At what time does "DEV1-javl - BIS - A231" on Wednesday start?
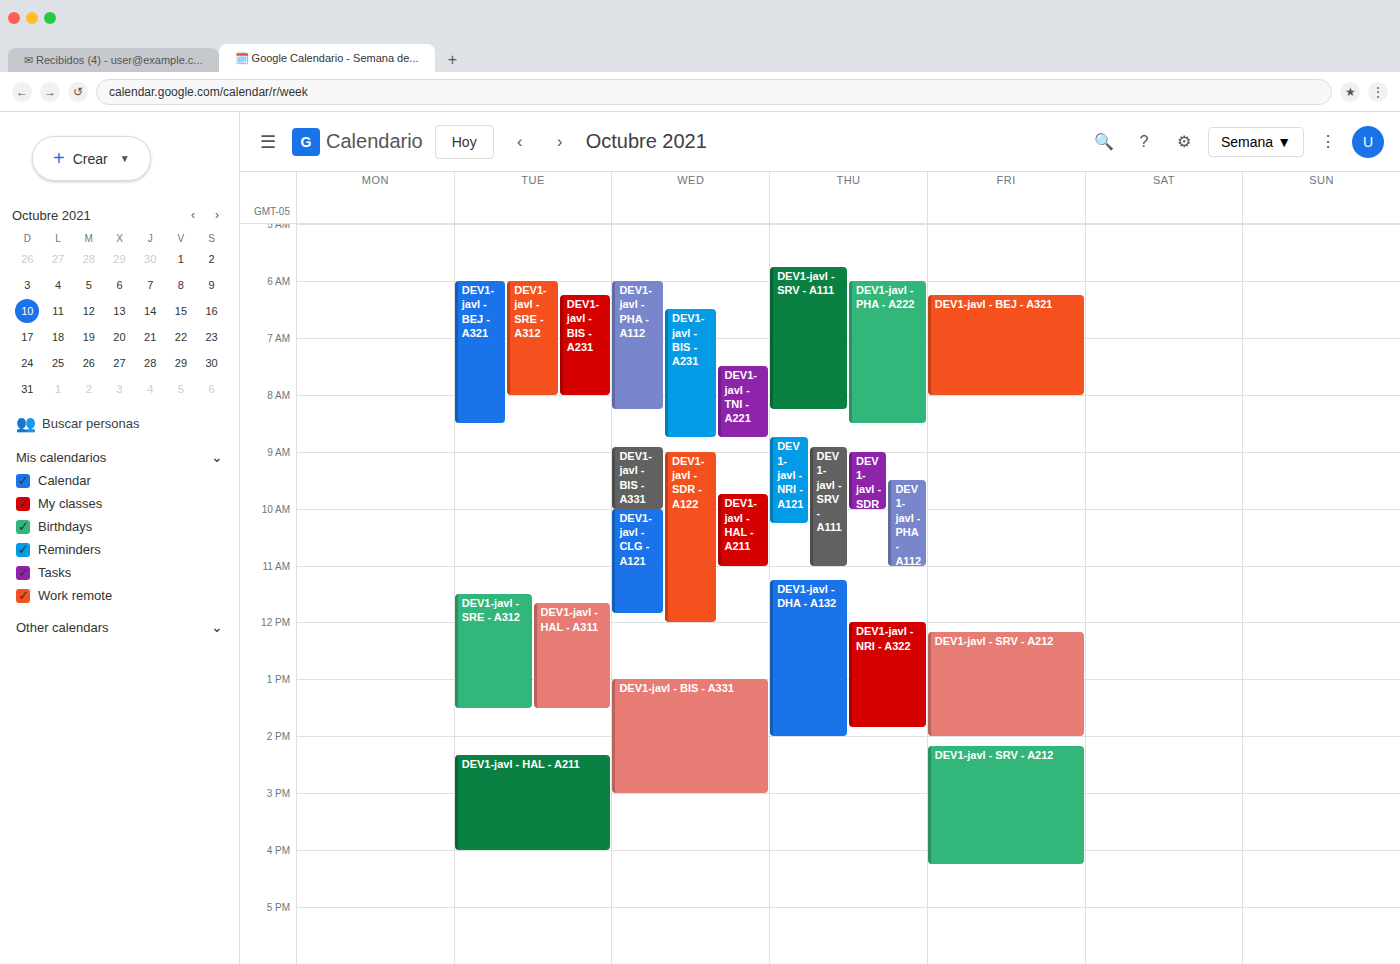
6:30 AM